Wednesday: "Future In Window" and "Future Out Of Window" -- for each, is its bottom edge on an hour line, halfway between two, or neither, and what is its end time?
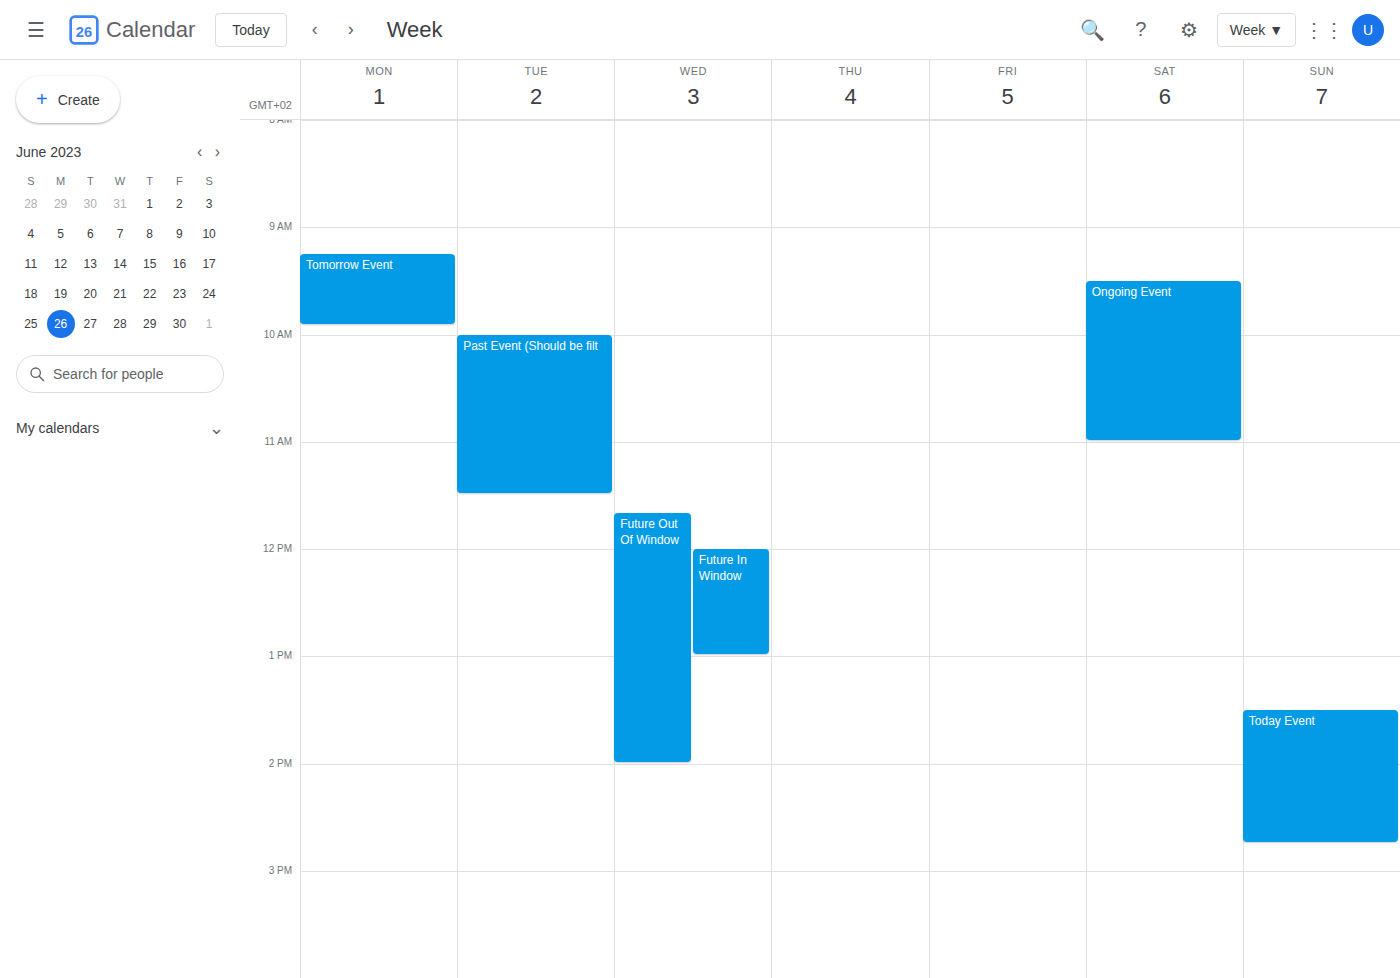
"Future In Window": 1:00 PM, exactly on the 1 PM line. "Future Out Of Window": 2:00 PM, exactly on the 2 PM line.